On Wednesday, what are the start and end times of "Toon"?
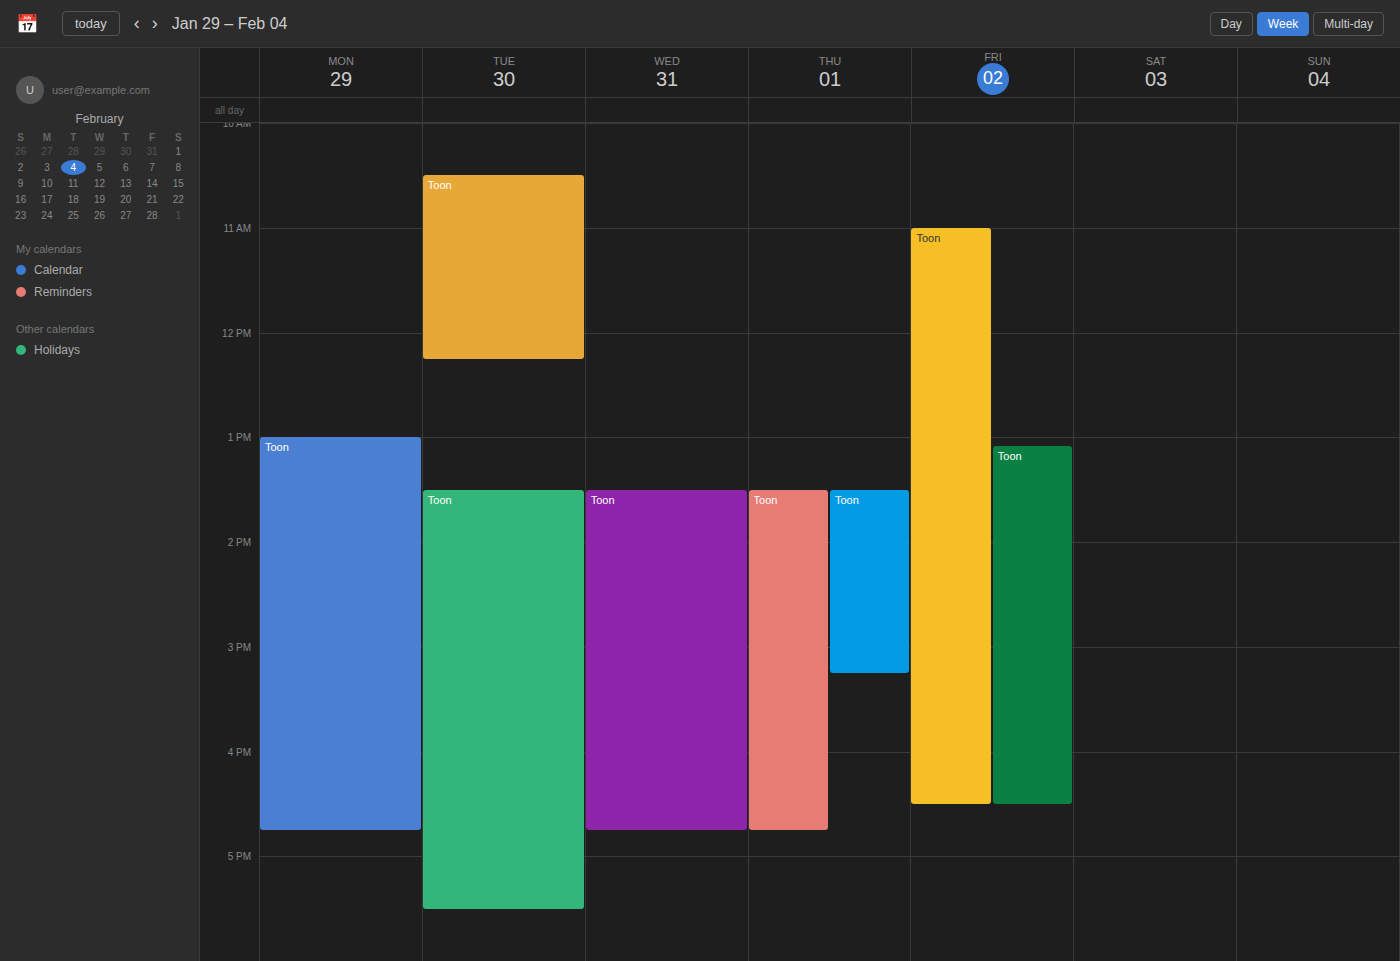
1:30 PM to 4:45 PM